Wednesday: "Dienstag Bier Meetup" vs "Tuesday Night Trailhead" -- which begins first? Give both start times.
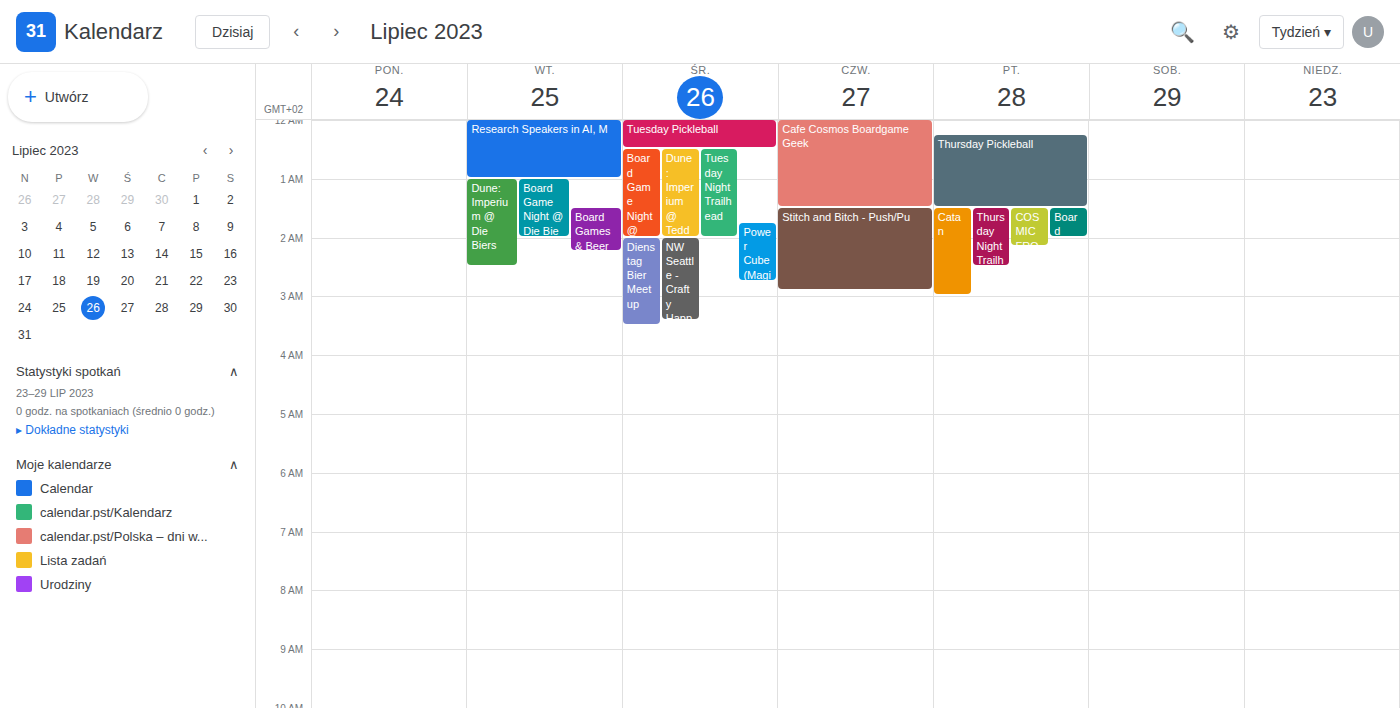
"Tuesday Night Trailhead" 12:30 AM; "Dienstag Bier Meetup" 2:00 AM.